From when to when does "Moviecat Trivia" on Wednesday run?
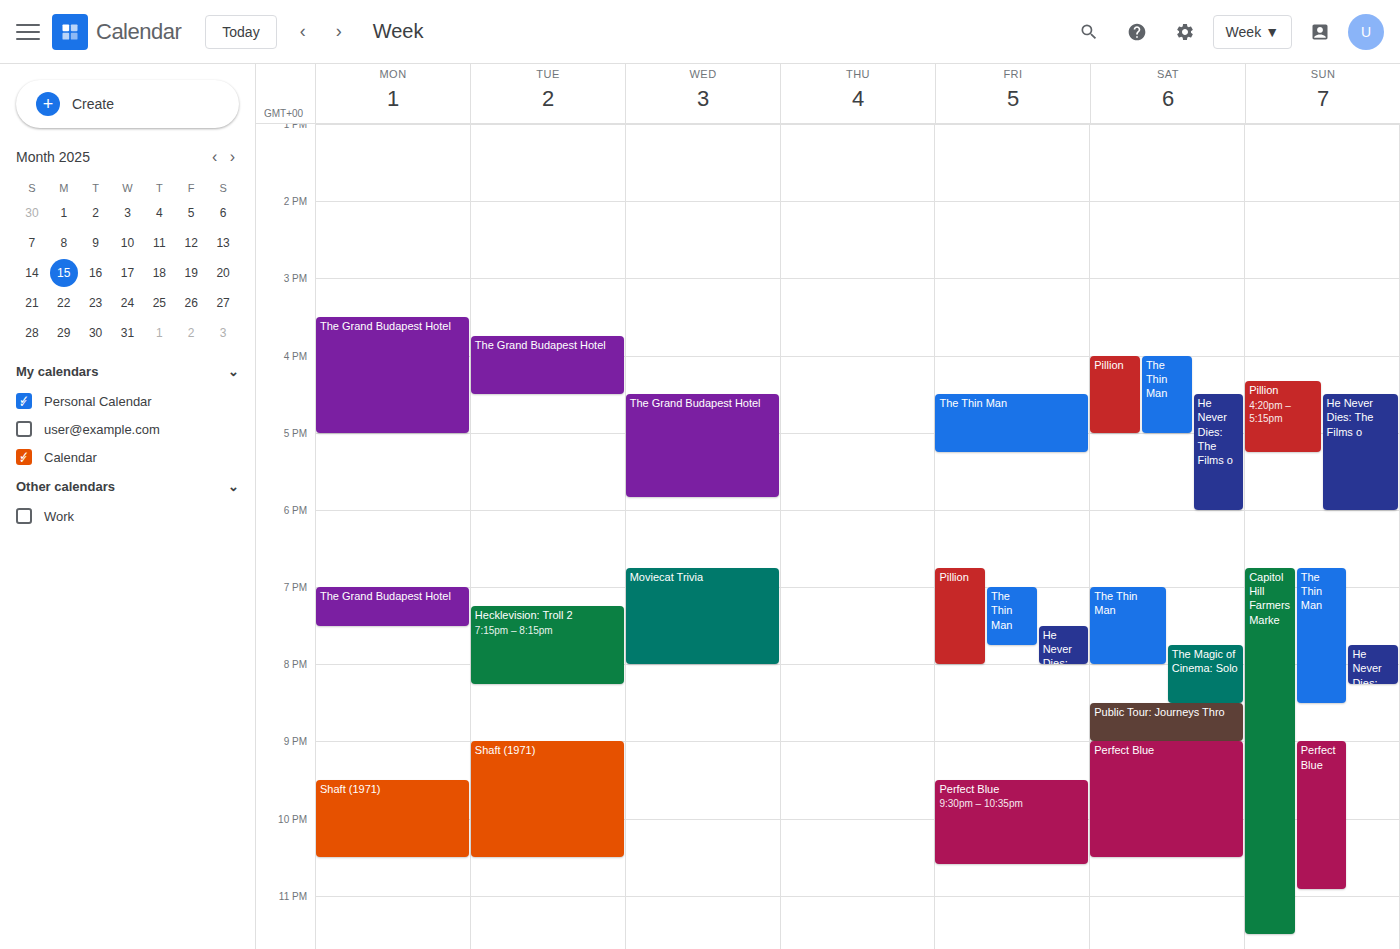
6:45 PM to 8:00 PM